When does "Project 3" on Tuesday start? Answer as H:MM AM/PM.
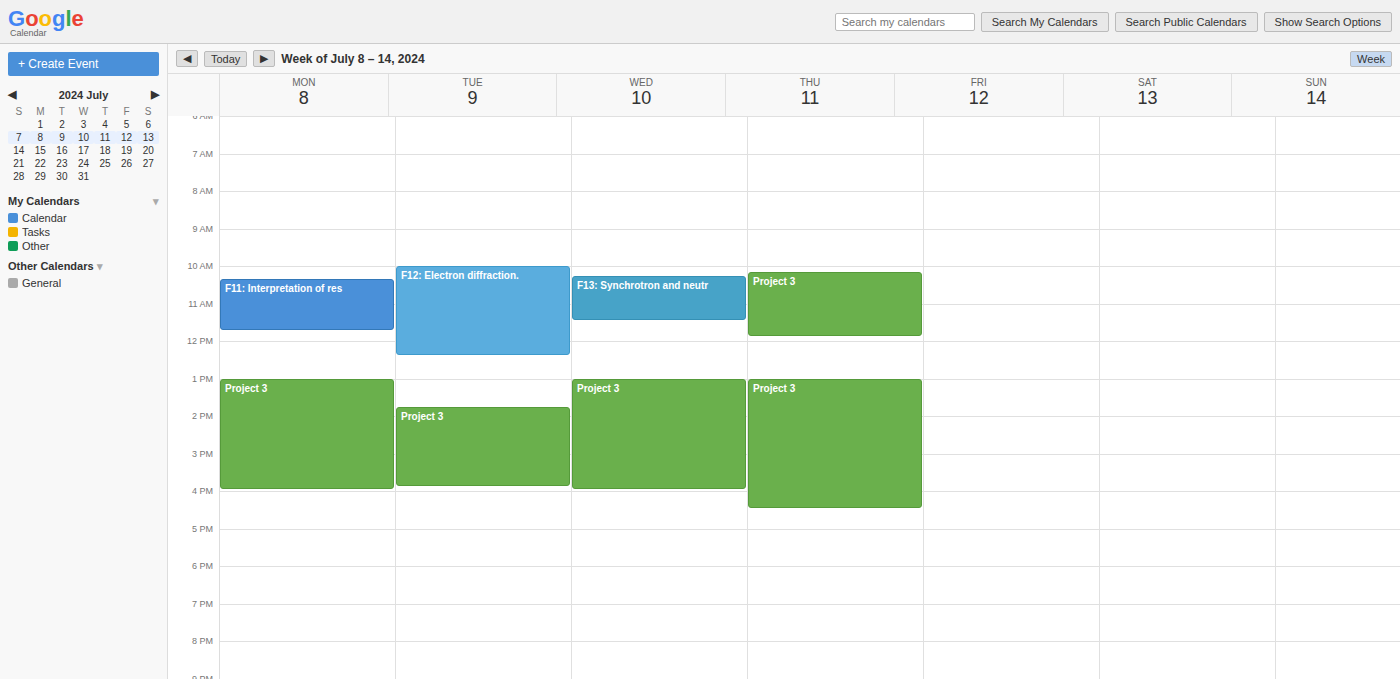
1:45 PM